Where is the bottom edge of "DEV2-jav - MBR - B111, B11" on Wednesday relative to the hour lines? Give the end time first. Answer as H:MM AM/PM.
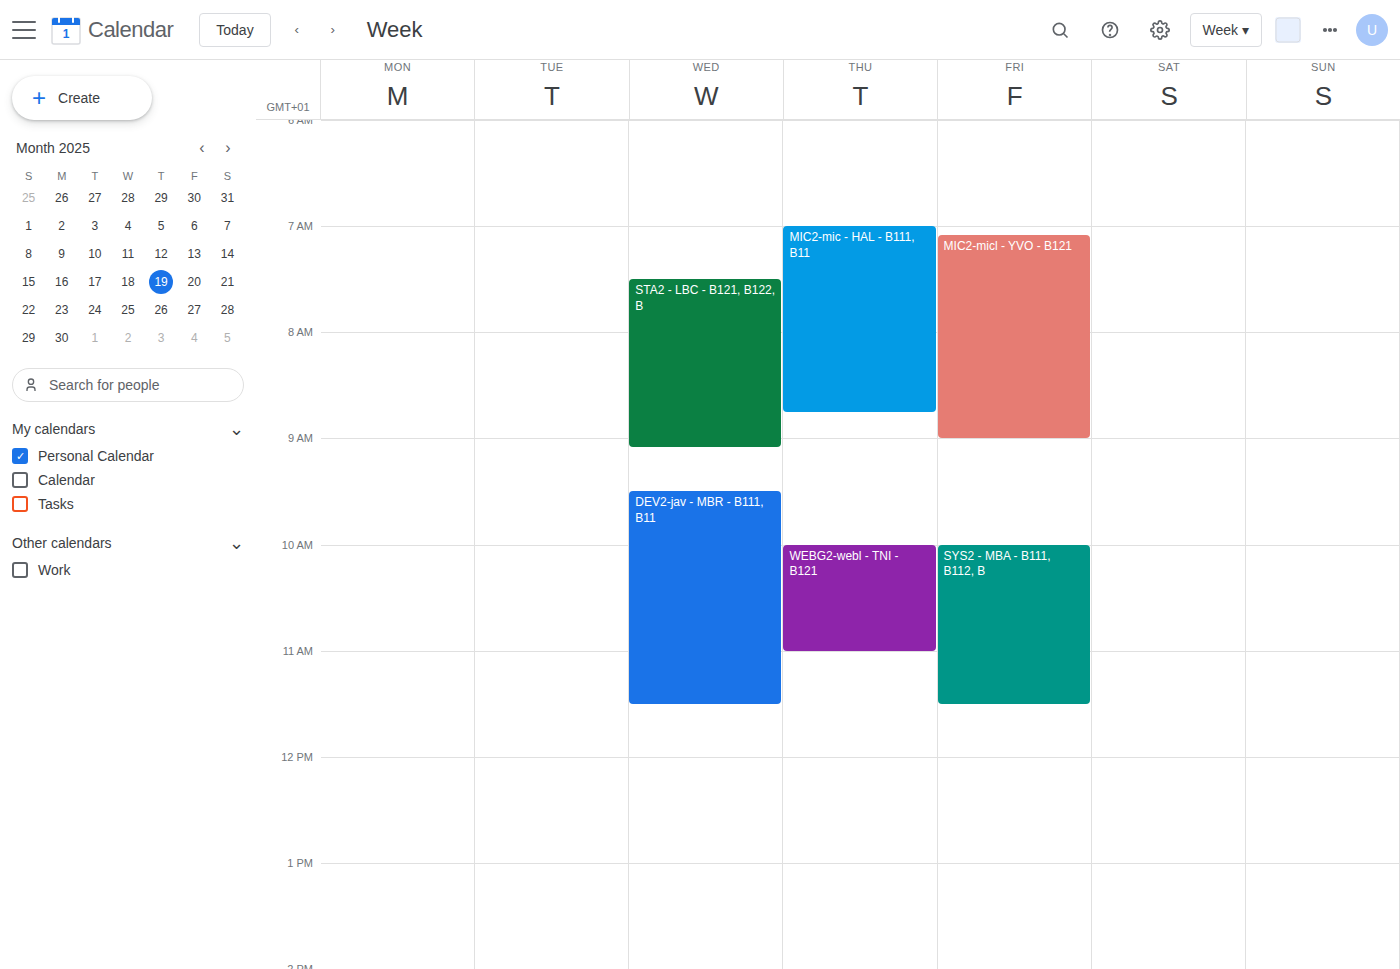
11:30 AM -- halfway between the 11 AM and 12 PM lines.